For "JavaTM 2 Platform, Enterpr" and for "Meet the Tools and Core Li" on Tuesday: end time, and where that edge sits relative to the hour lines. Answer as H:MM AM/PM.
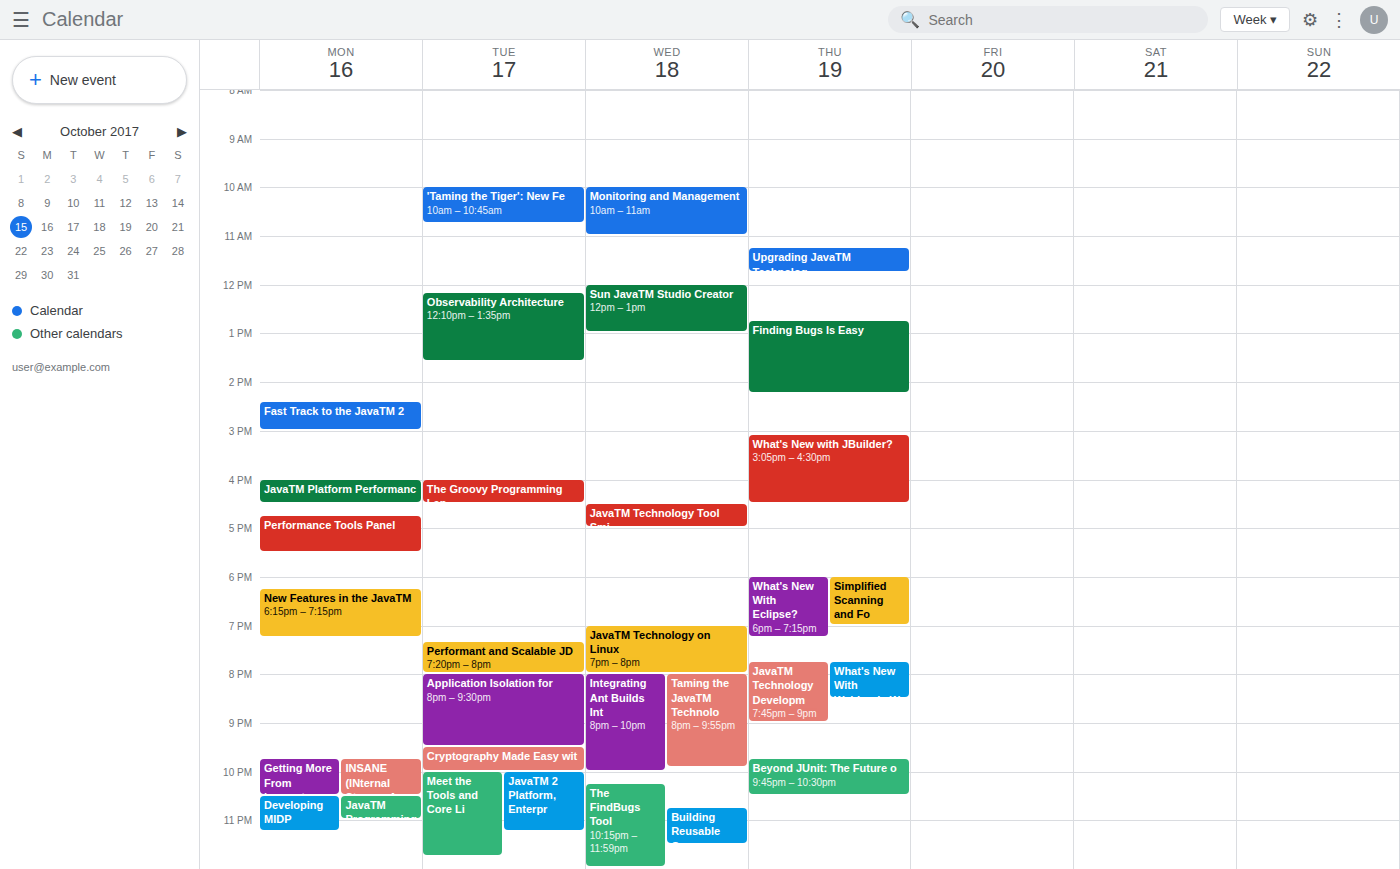
"JavaTM 2 Platform, Enterpr": 11:15 PM, neither: a quarter of the way from the 11 PM line to the 12 AM line. "Meet the Tools and Core Li": 11:45 PM, neither: three quarters of the way from the 11 PM line to the 12 AM line.